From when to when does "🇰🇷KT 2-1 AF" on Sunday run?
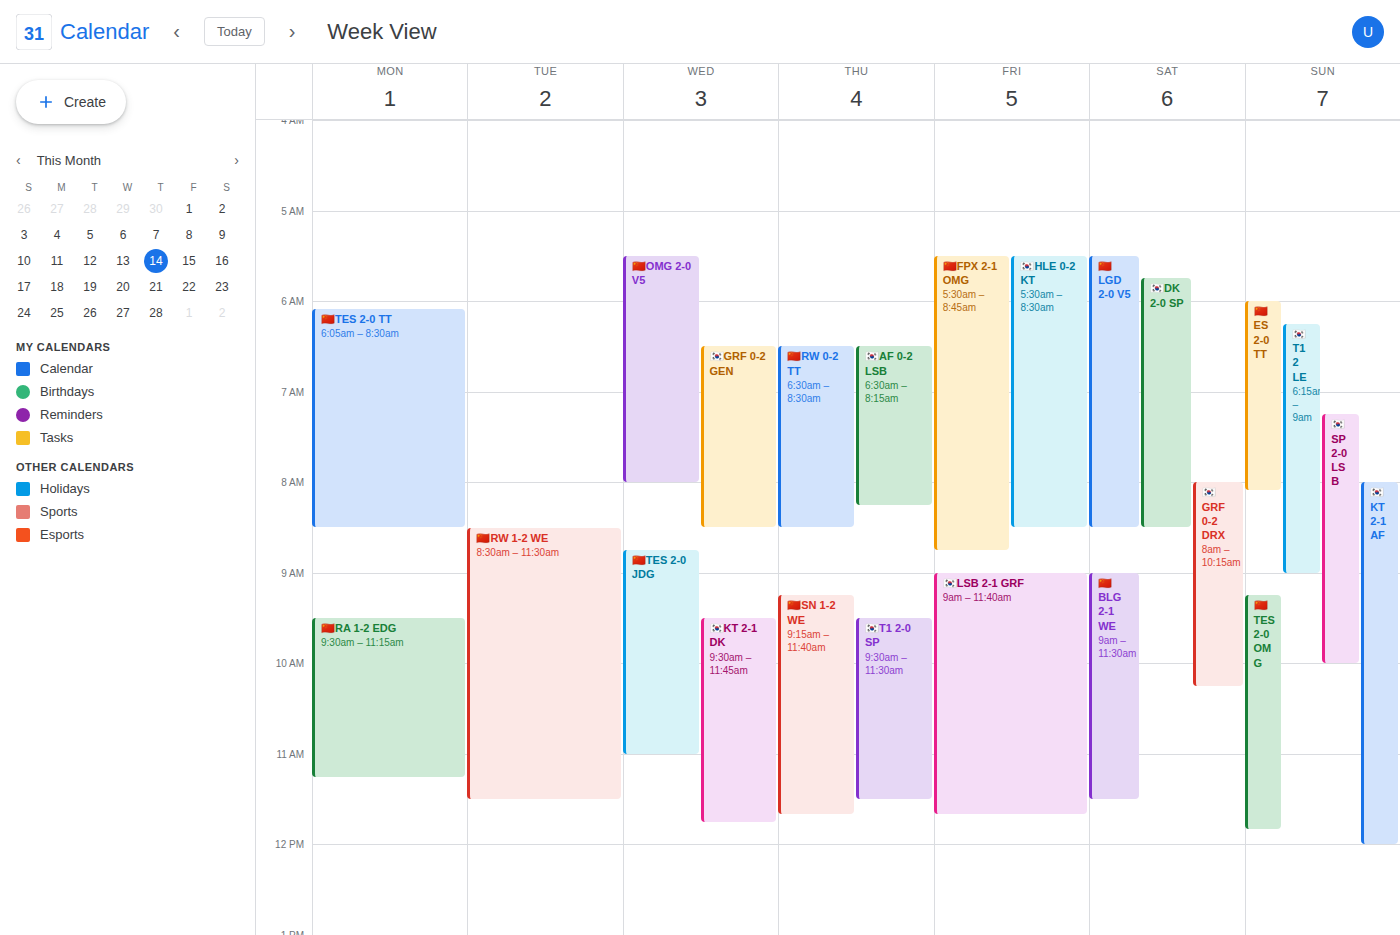
8:00 AM to 12:00 PM